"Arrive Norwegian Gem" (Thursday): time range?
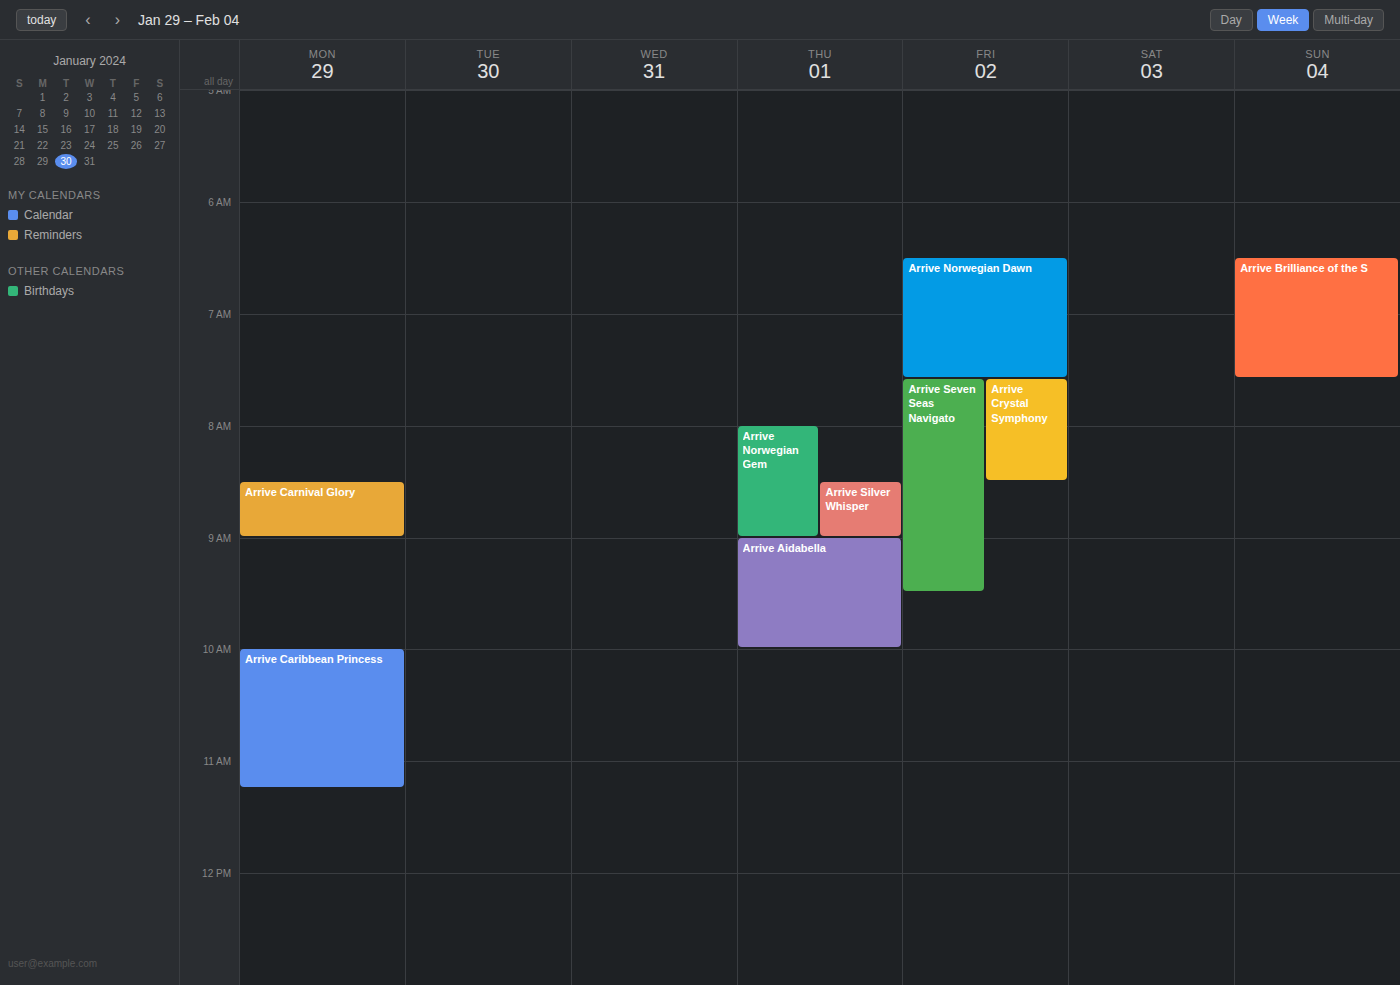
8:00 AM to 9:00 AM